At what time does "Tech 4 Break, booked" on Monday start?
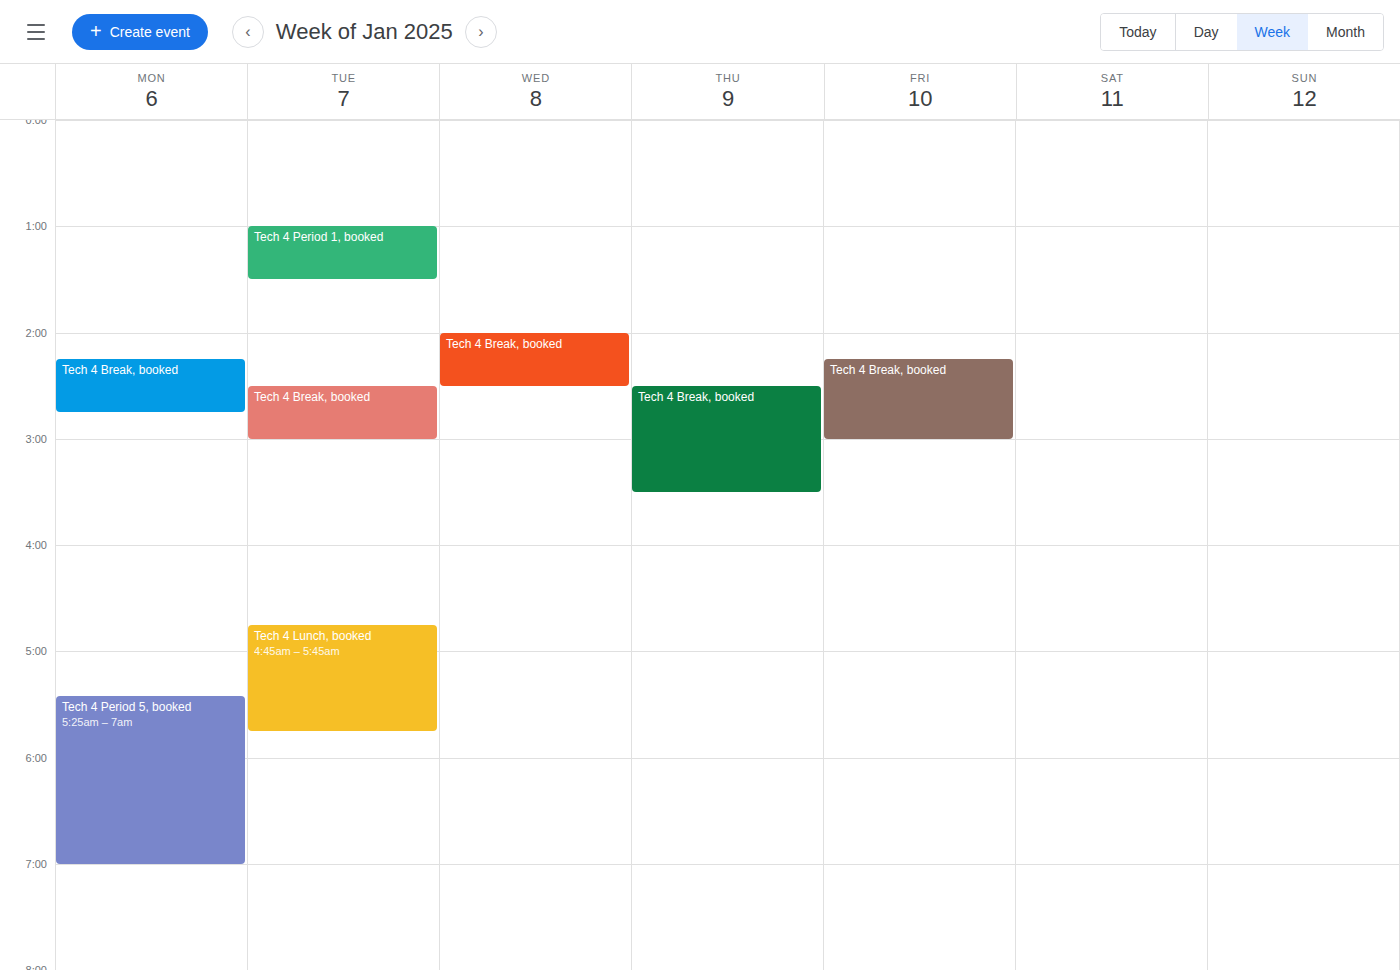
2:15 AM